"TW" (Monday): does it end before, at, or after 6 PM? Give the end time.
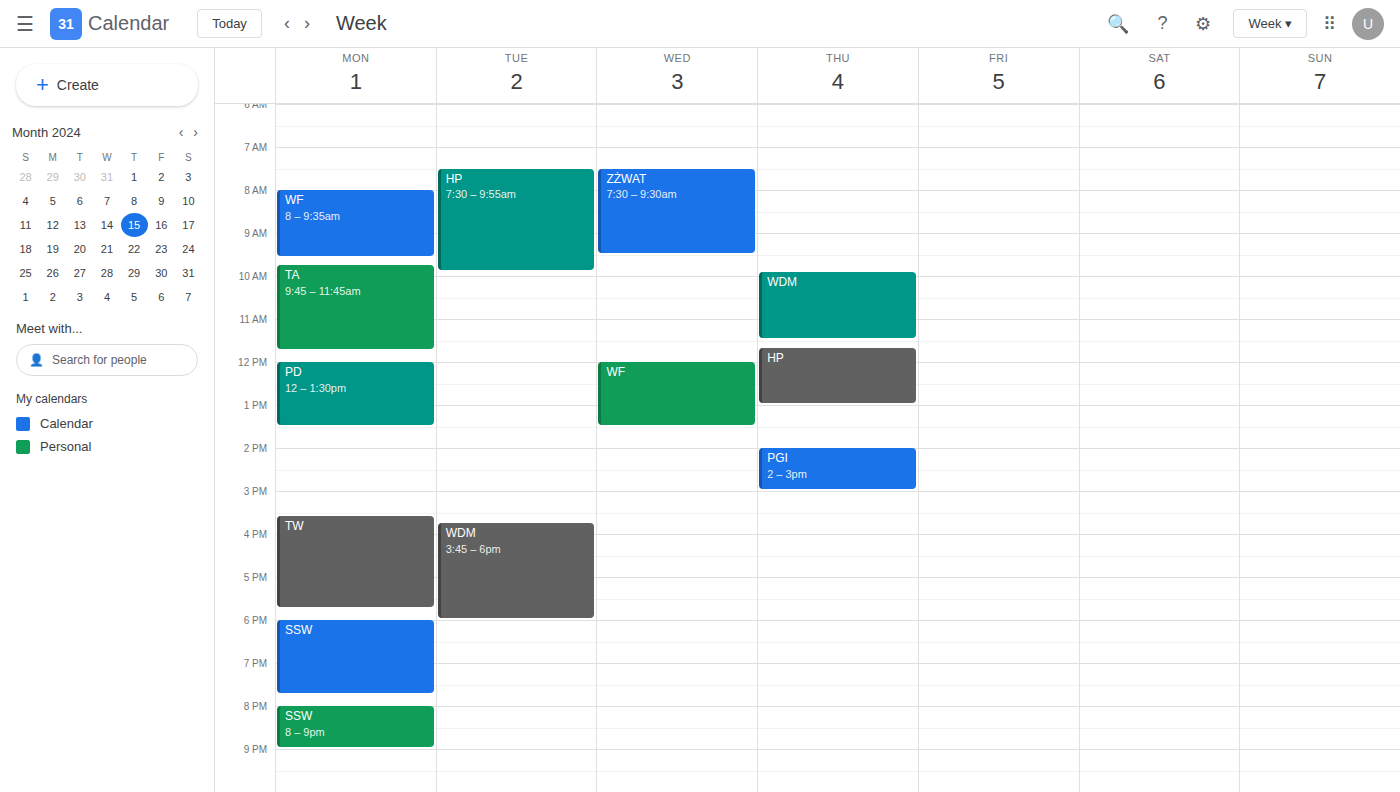
5:45 PM -- before 6 PM, 15 minutes above the 6 PM line.